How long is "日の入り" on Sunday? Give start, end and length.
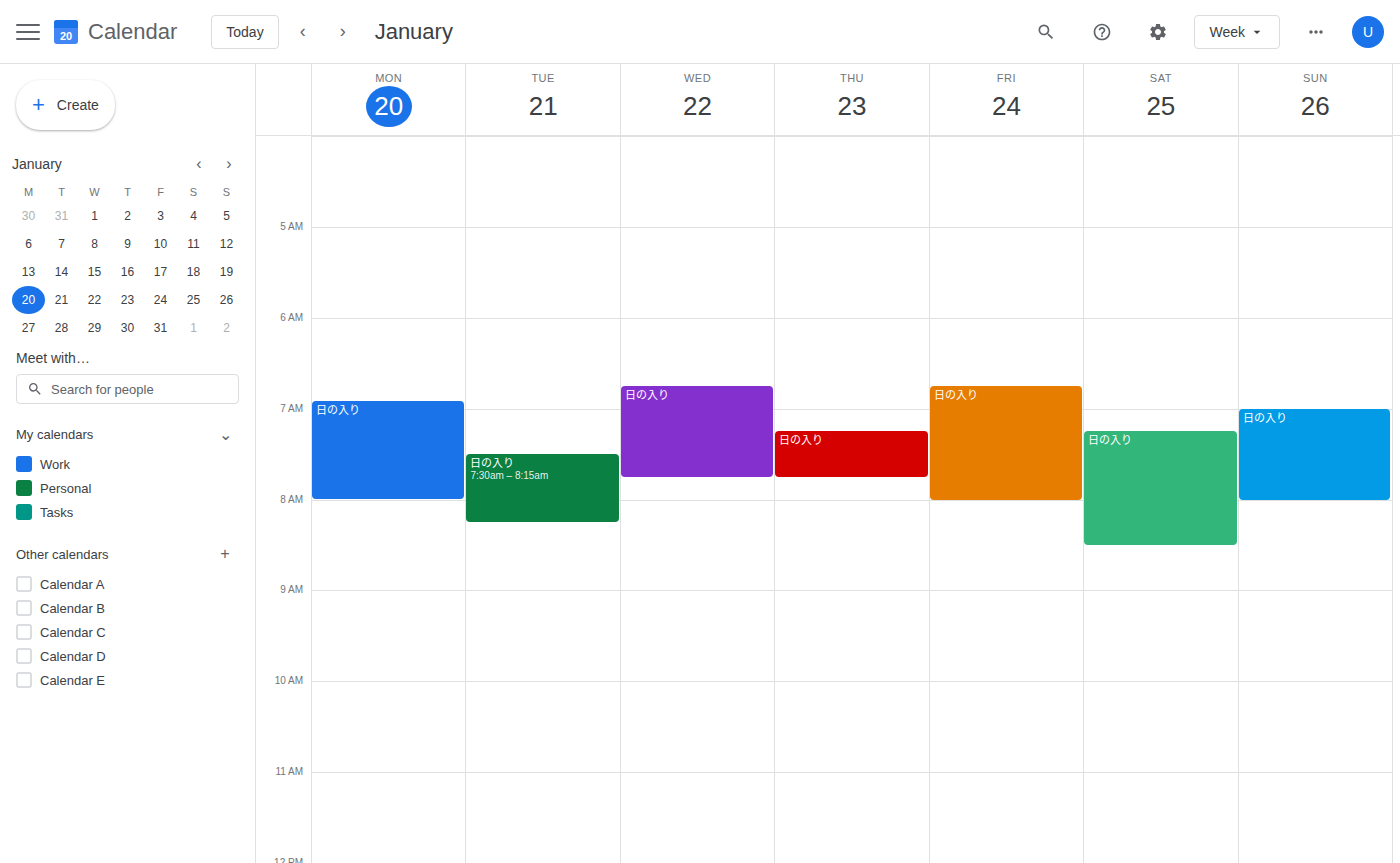
7:00 AM to 8:00 AM, 1 hour